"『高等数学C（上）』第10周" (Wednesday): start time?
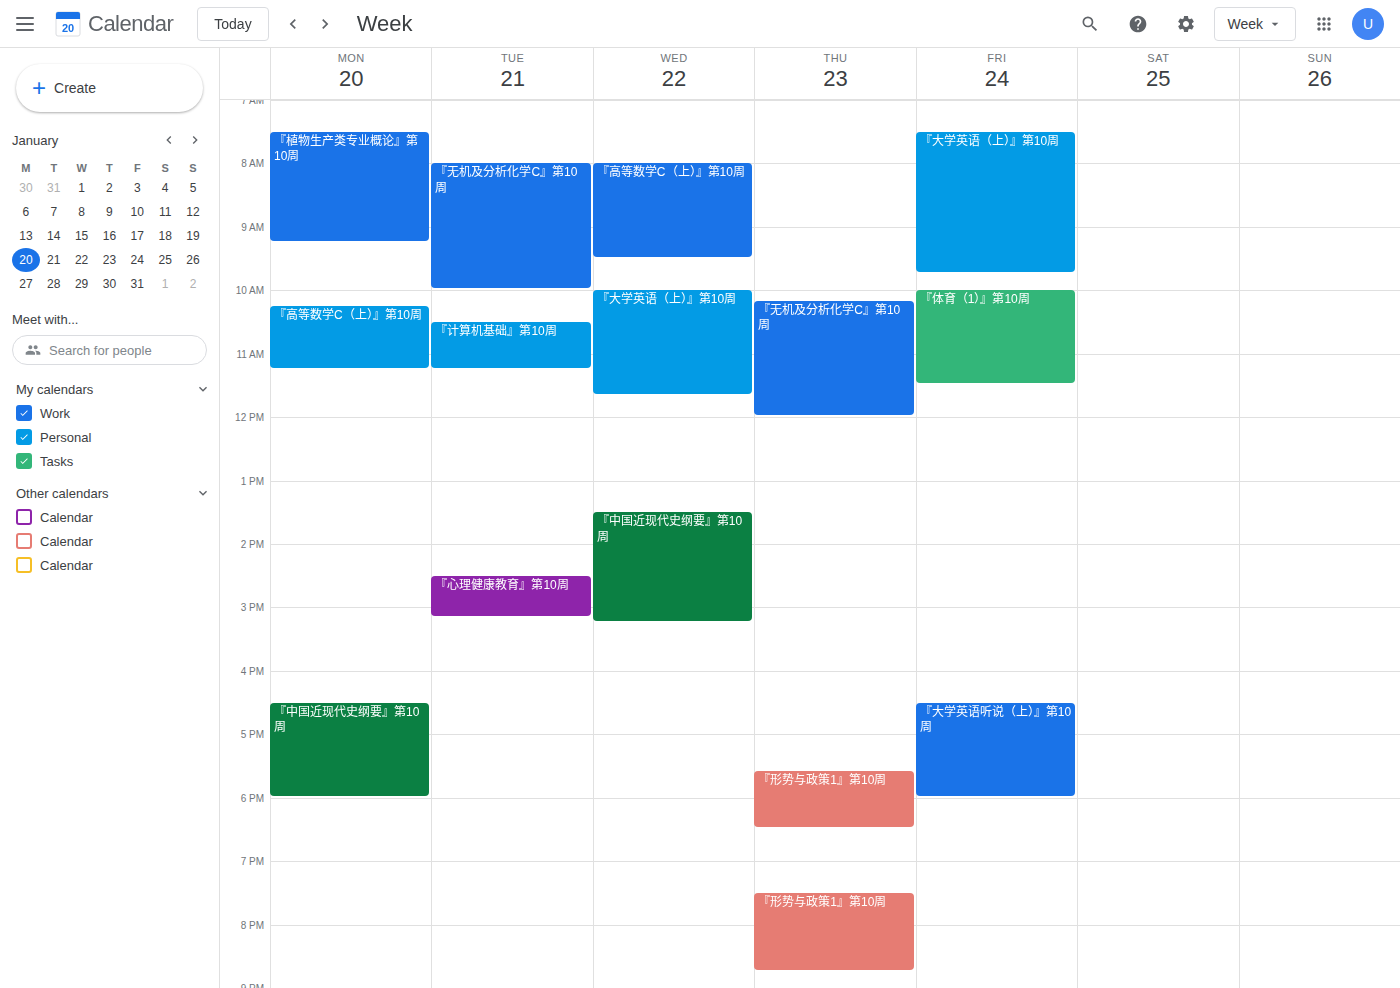
8:00 AM